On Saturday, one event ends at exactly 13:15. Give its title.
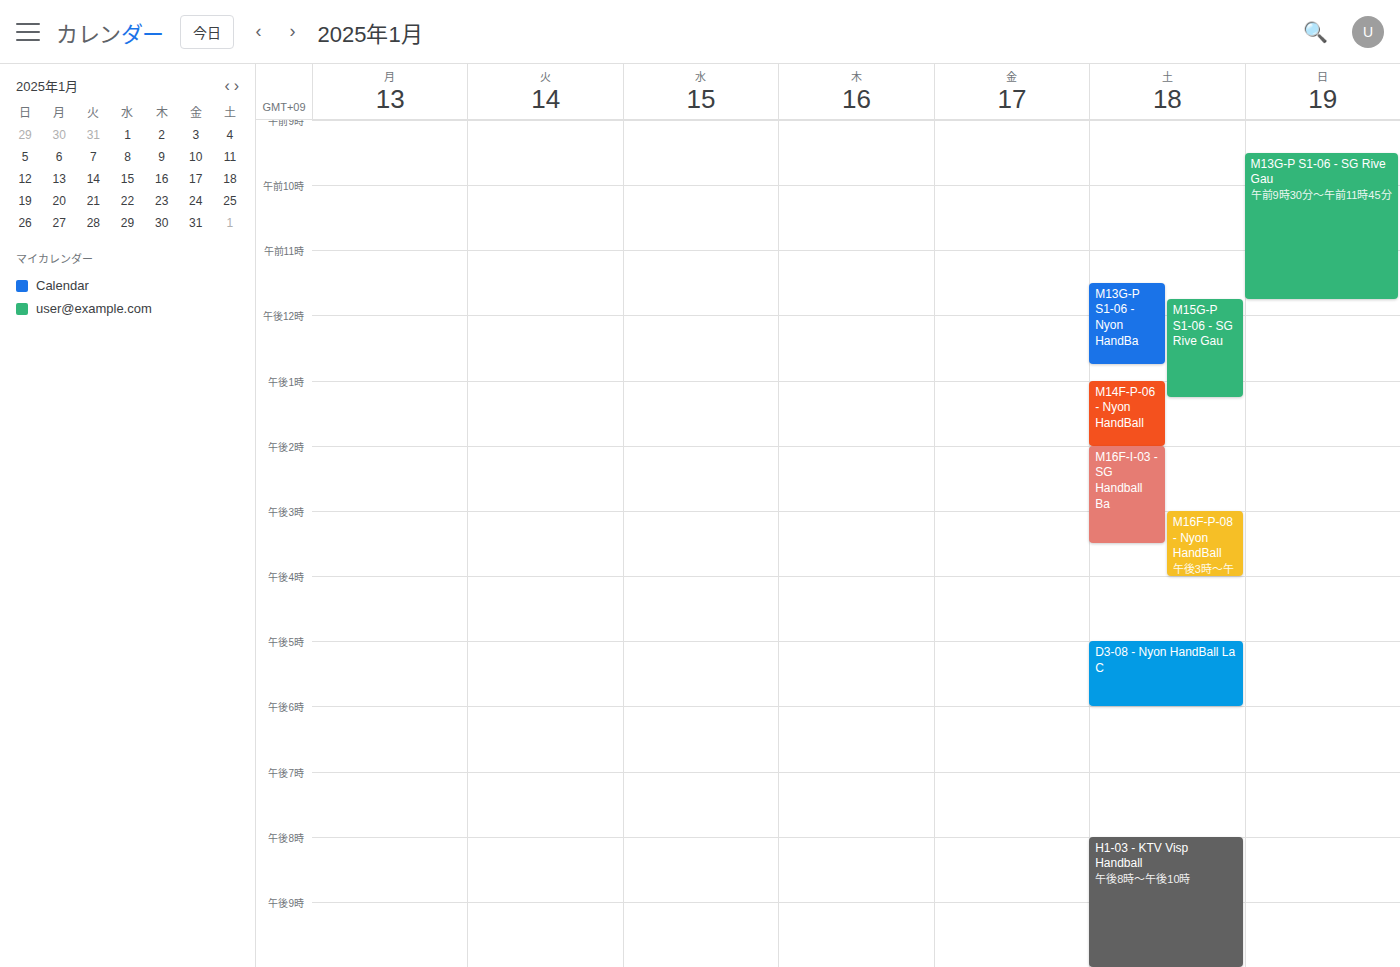
"M15G-P S1-06 - SG Rive Gau"